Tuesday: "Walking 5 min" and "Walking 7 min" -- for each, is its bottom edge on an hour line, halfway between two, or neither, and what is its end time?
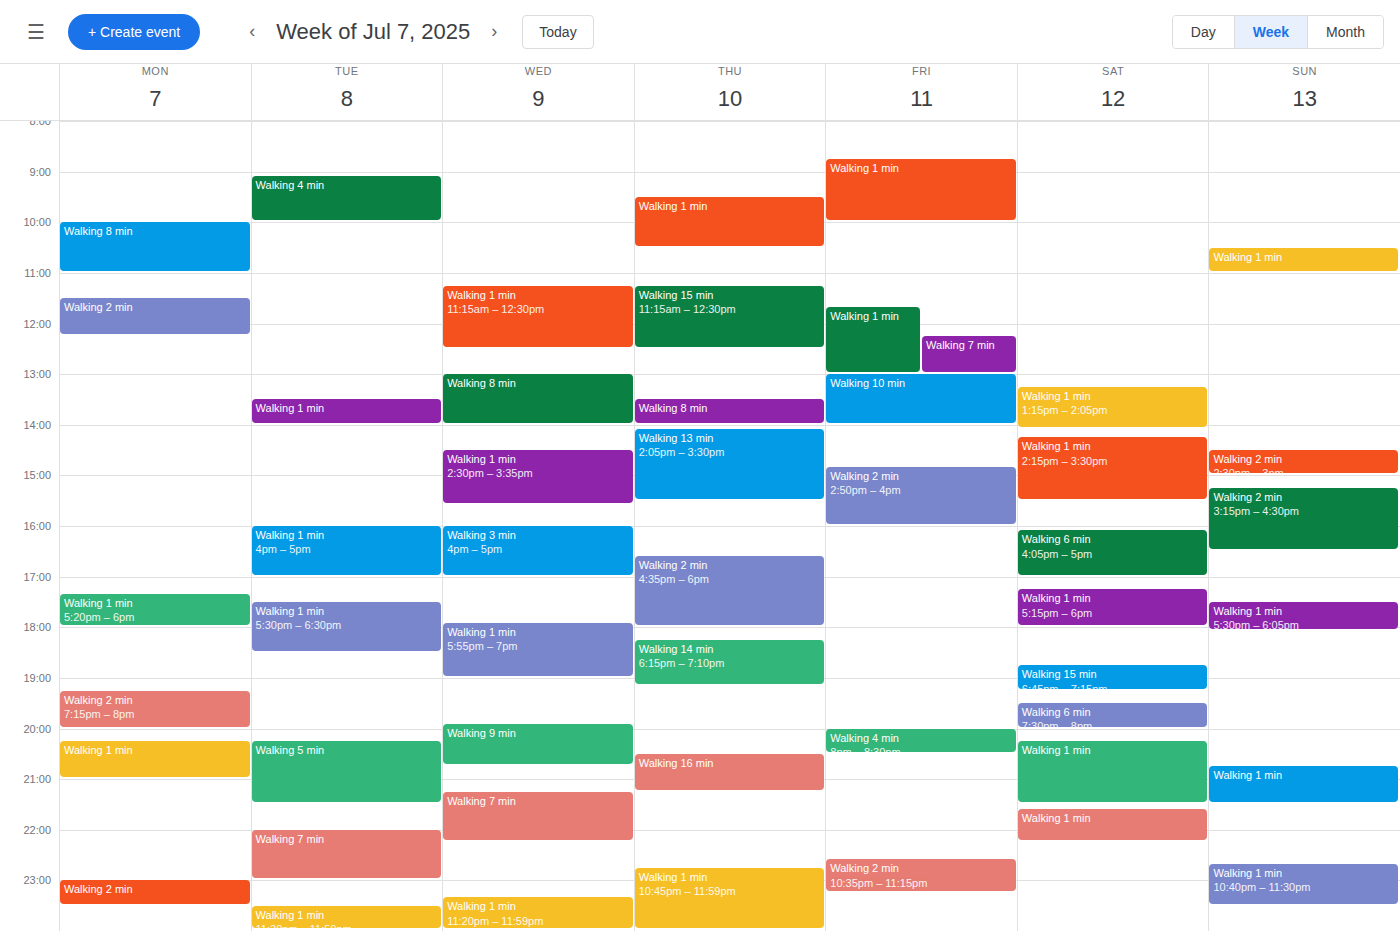
"Walking 5 min": 9:30 PM, halfway between the 9 PM and 10 PM lines. "Walking 7 min": 11:00 PM, exactly on the 11 PM line.